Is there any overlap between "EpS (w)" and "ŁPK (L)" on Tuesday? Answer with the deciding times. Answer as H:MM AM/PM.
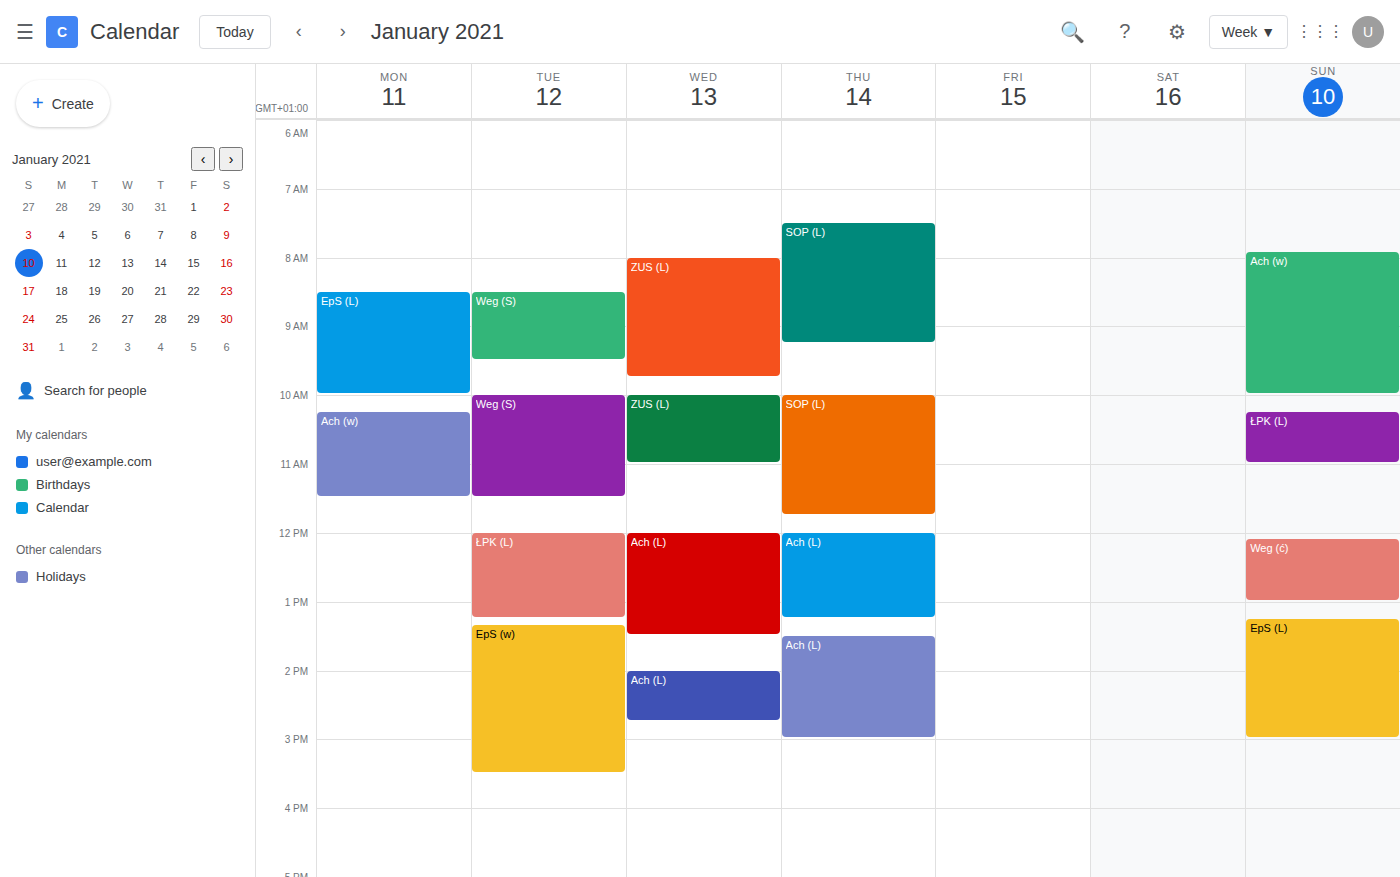
"ŁPK (L)" ends at 1:15 PM and "EpS (w)" starts at 1:20 PM -- no overlap.